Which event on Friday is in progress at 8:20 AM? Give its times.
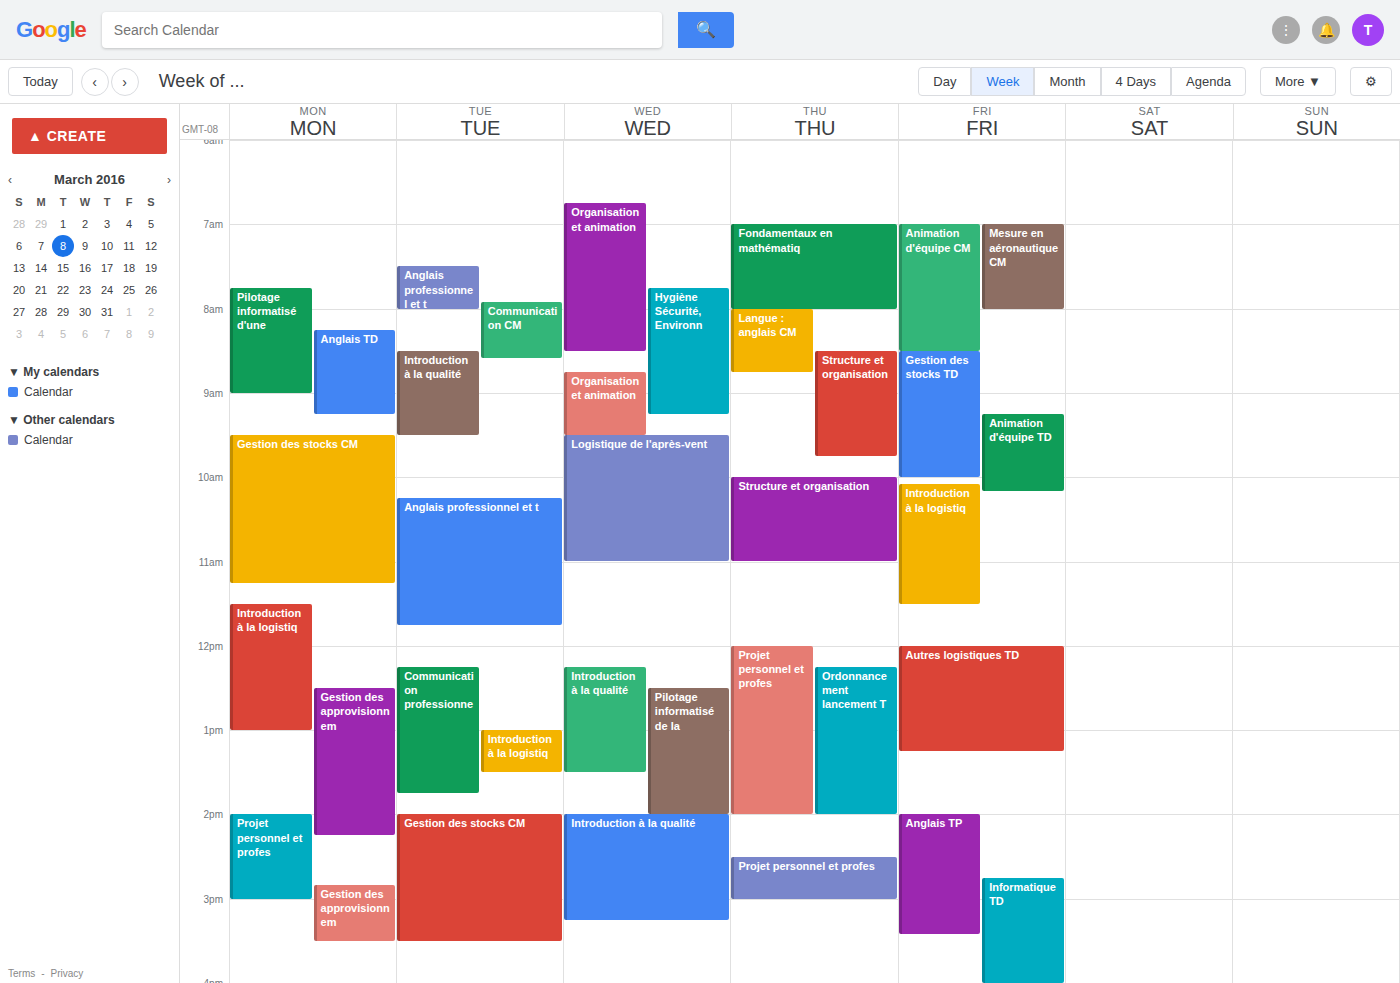
"Animation d'équipe CM", 7:00 AM to 8:30 AM